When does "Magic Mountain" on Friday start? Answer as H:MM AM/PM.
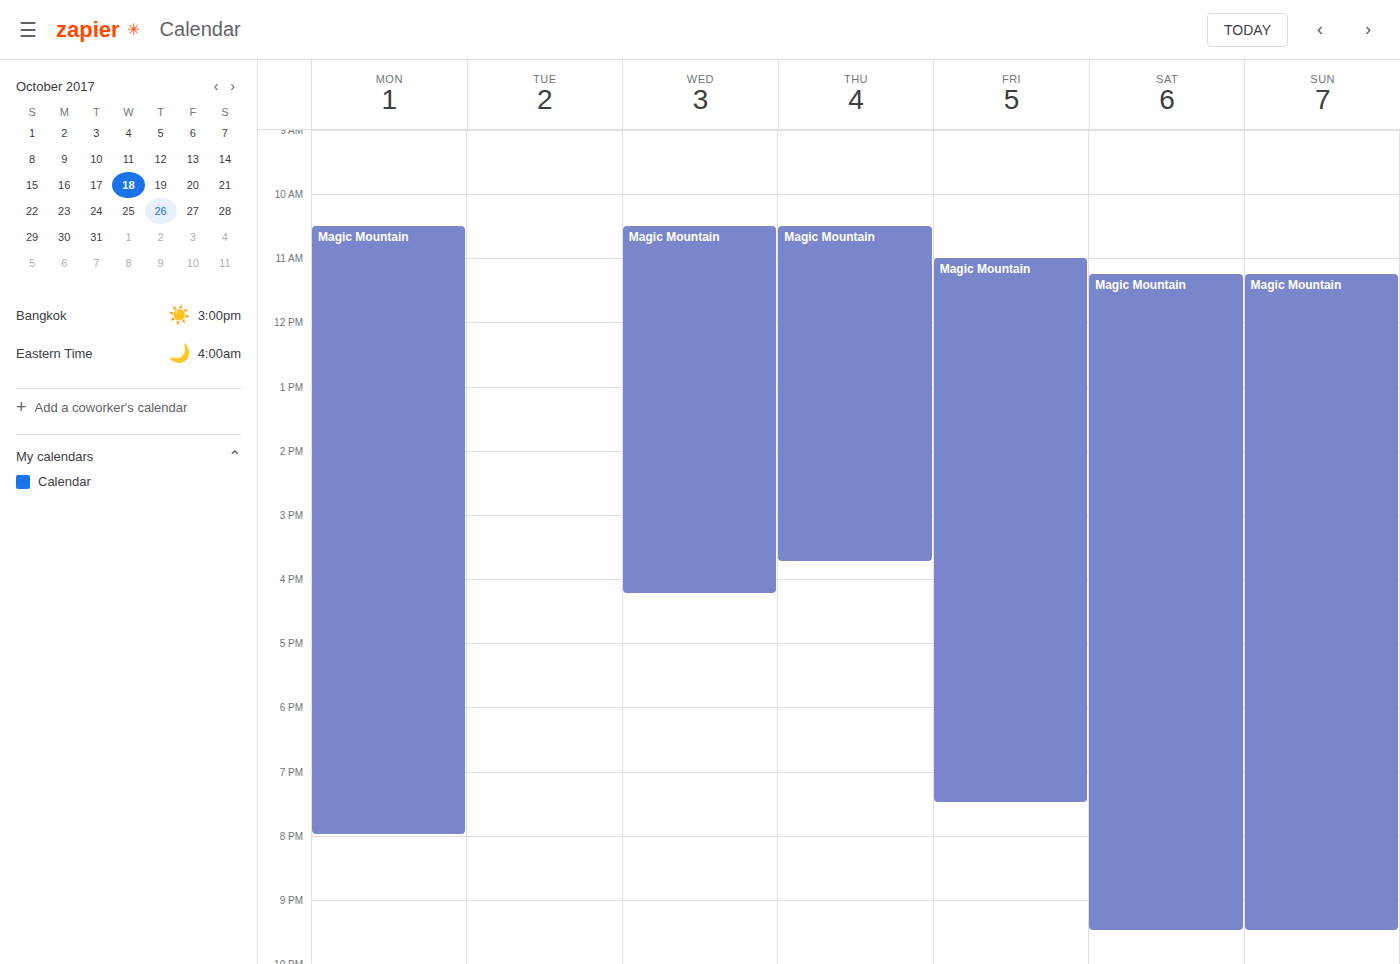
11:00 AM